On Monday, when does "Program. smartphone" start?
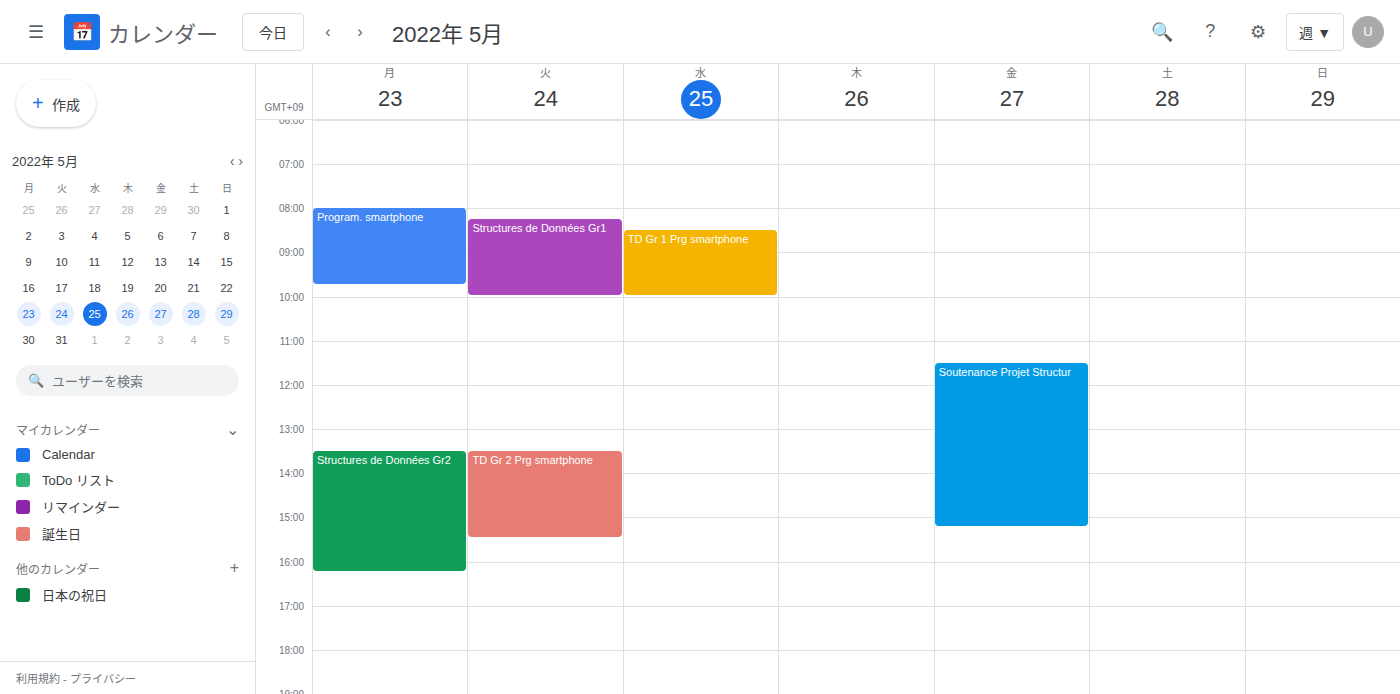
8:00 AM